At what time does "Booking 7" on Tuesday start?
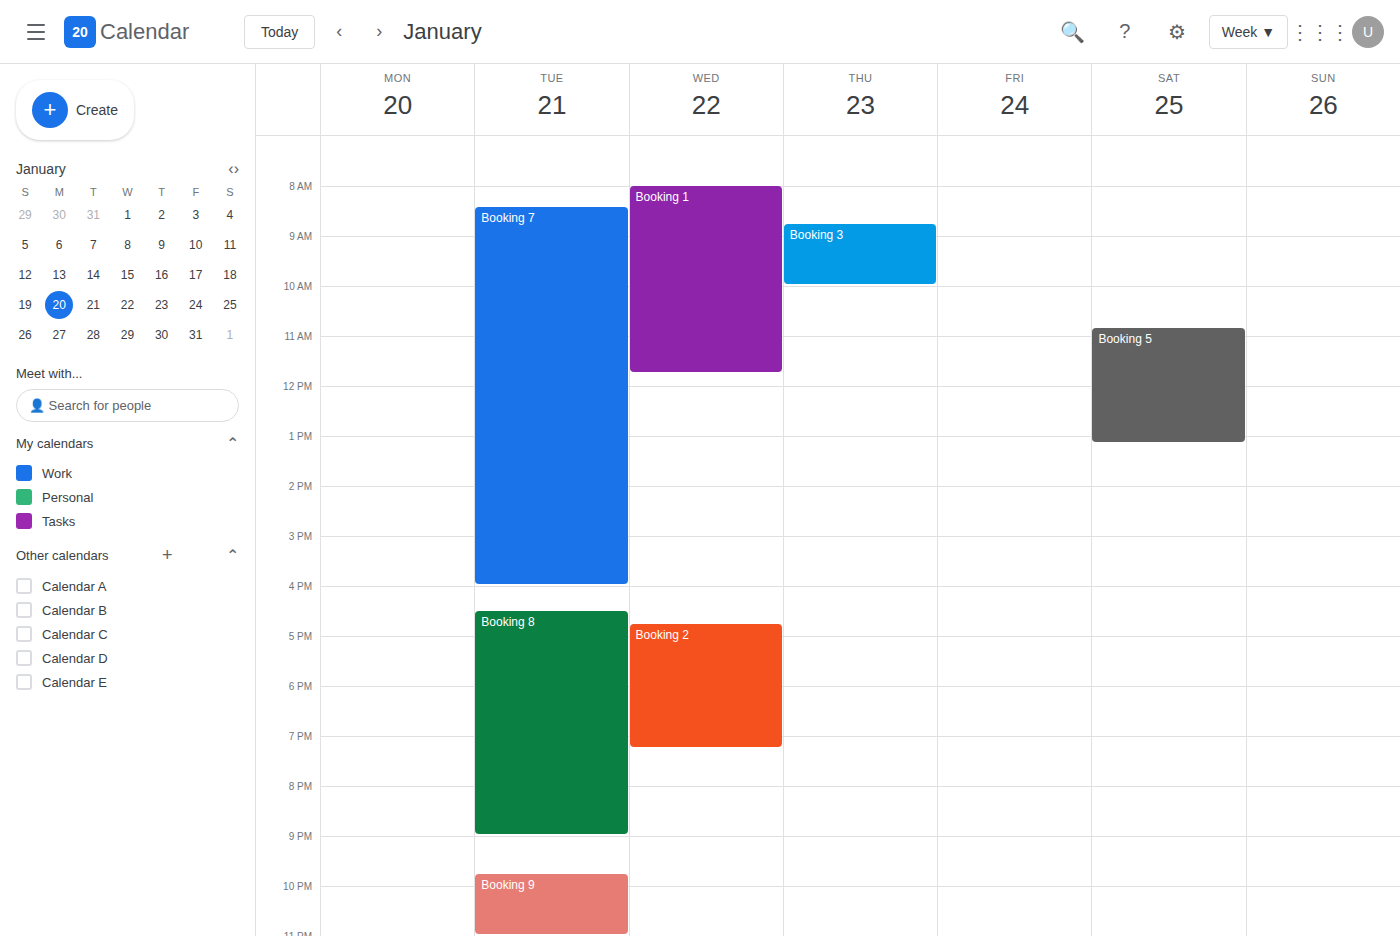
8:25 AM